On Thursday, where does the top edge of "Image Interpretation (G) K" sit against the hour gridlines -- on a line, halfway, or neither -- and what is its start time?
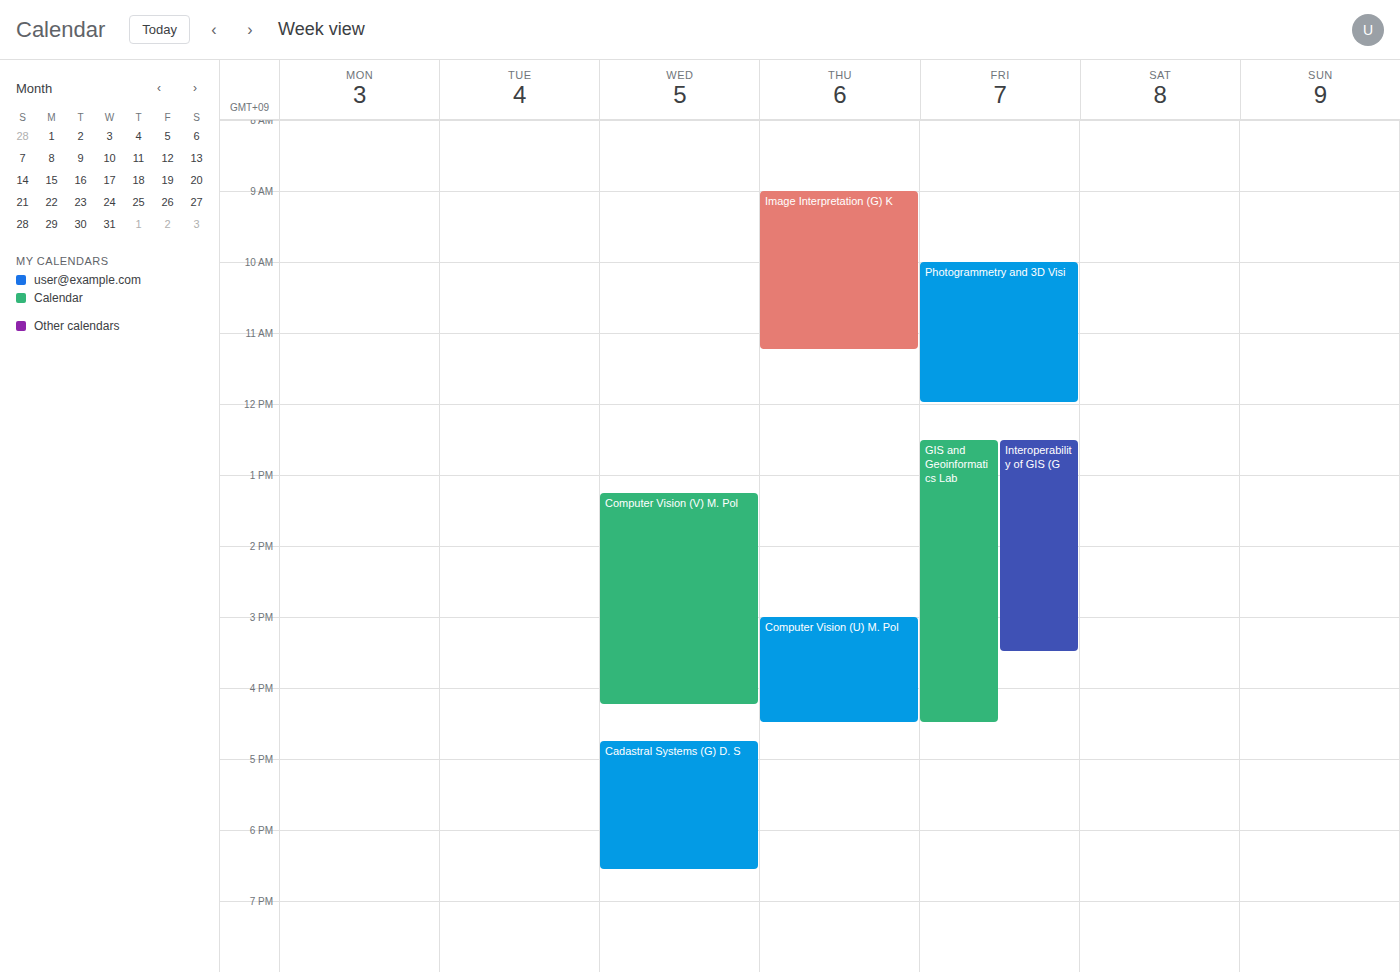
9:00 AM -- exactly on the 9 AM line.